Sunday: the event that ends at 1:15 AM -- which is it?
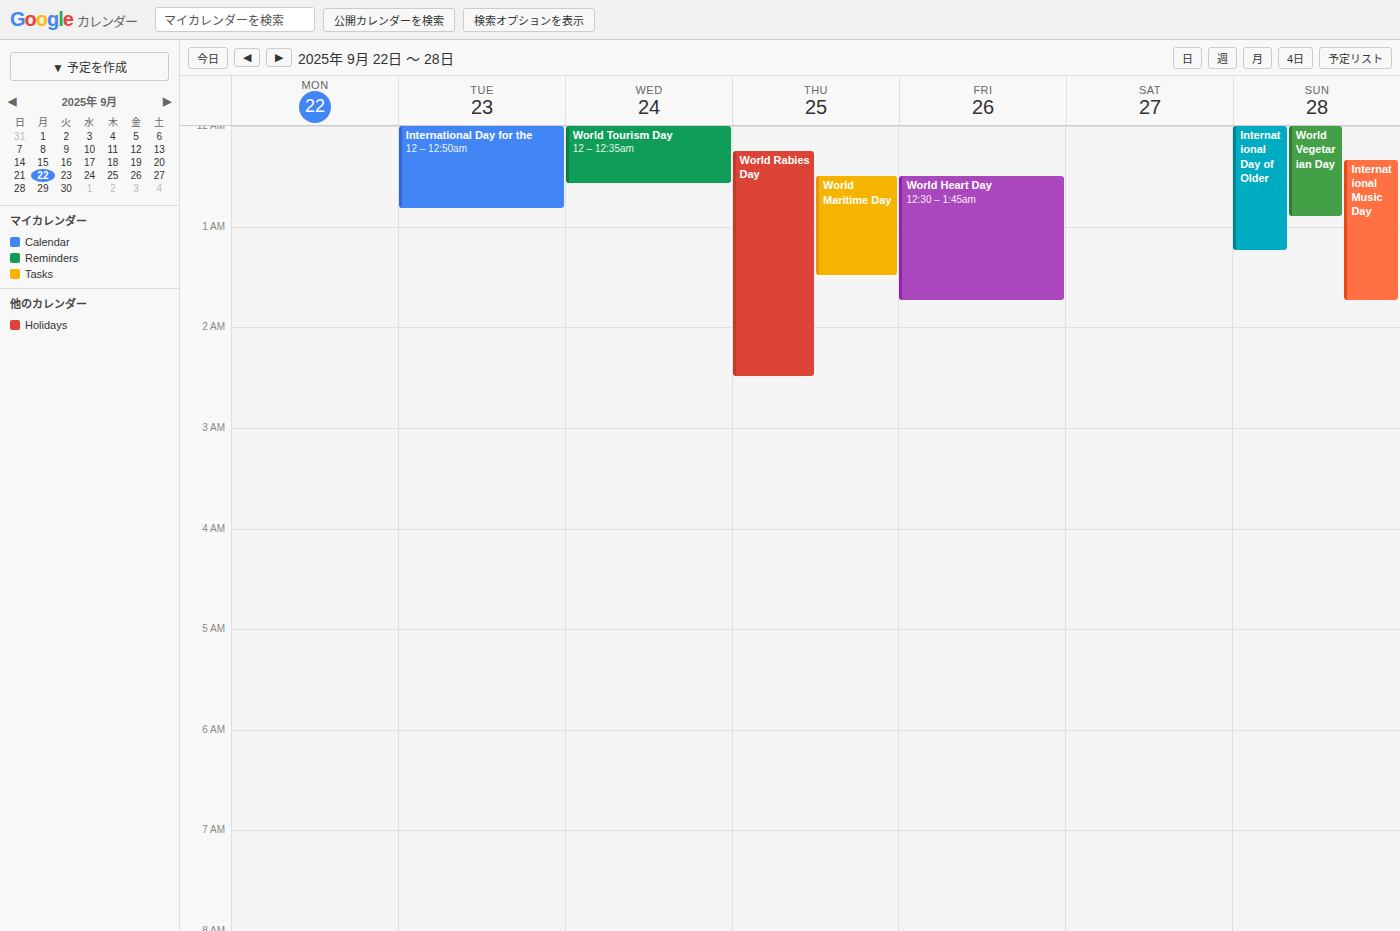
"International Day of Older"